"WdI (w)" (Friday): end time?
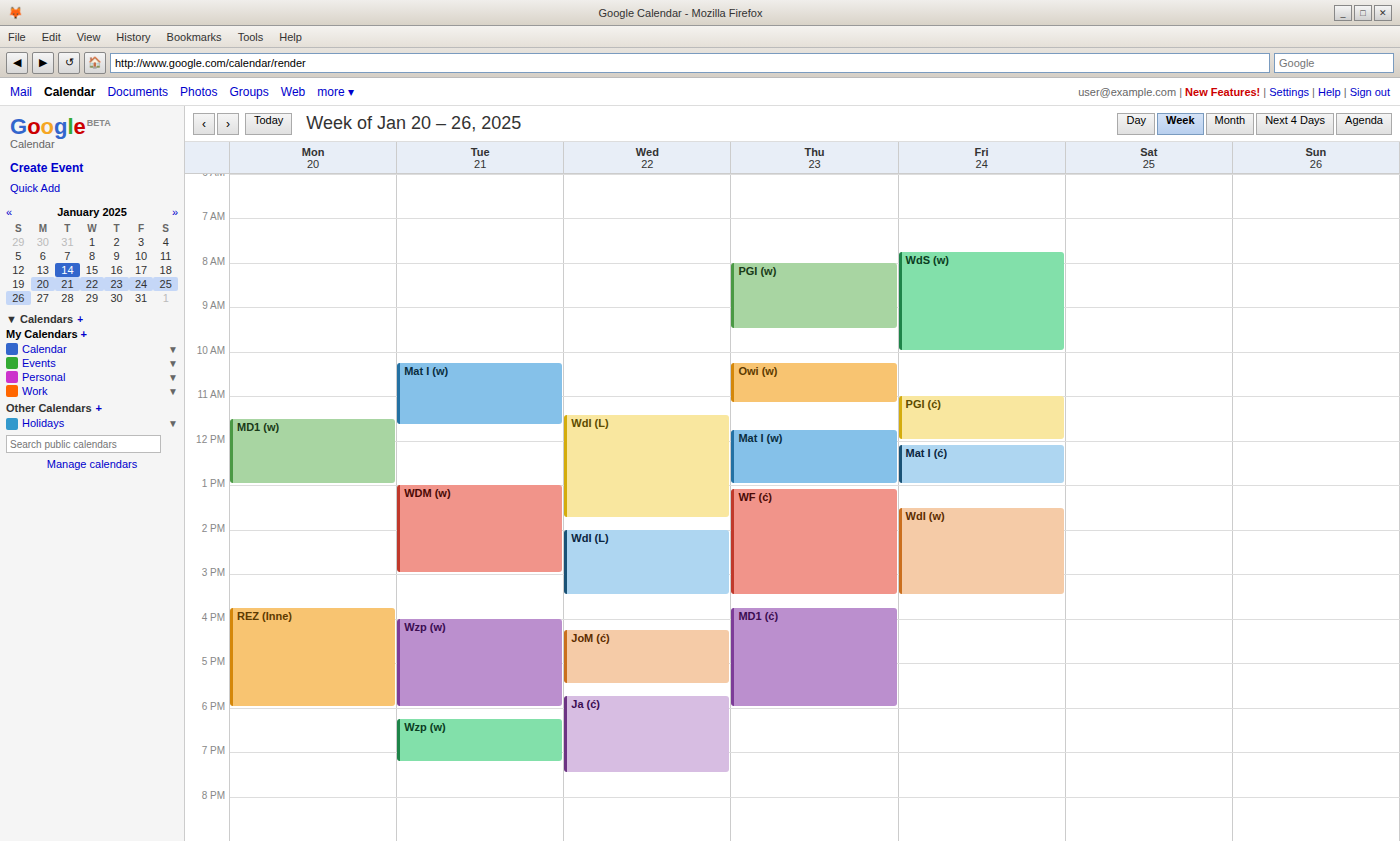
3:30 PM